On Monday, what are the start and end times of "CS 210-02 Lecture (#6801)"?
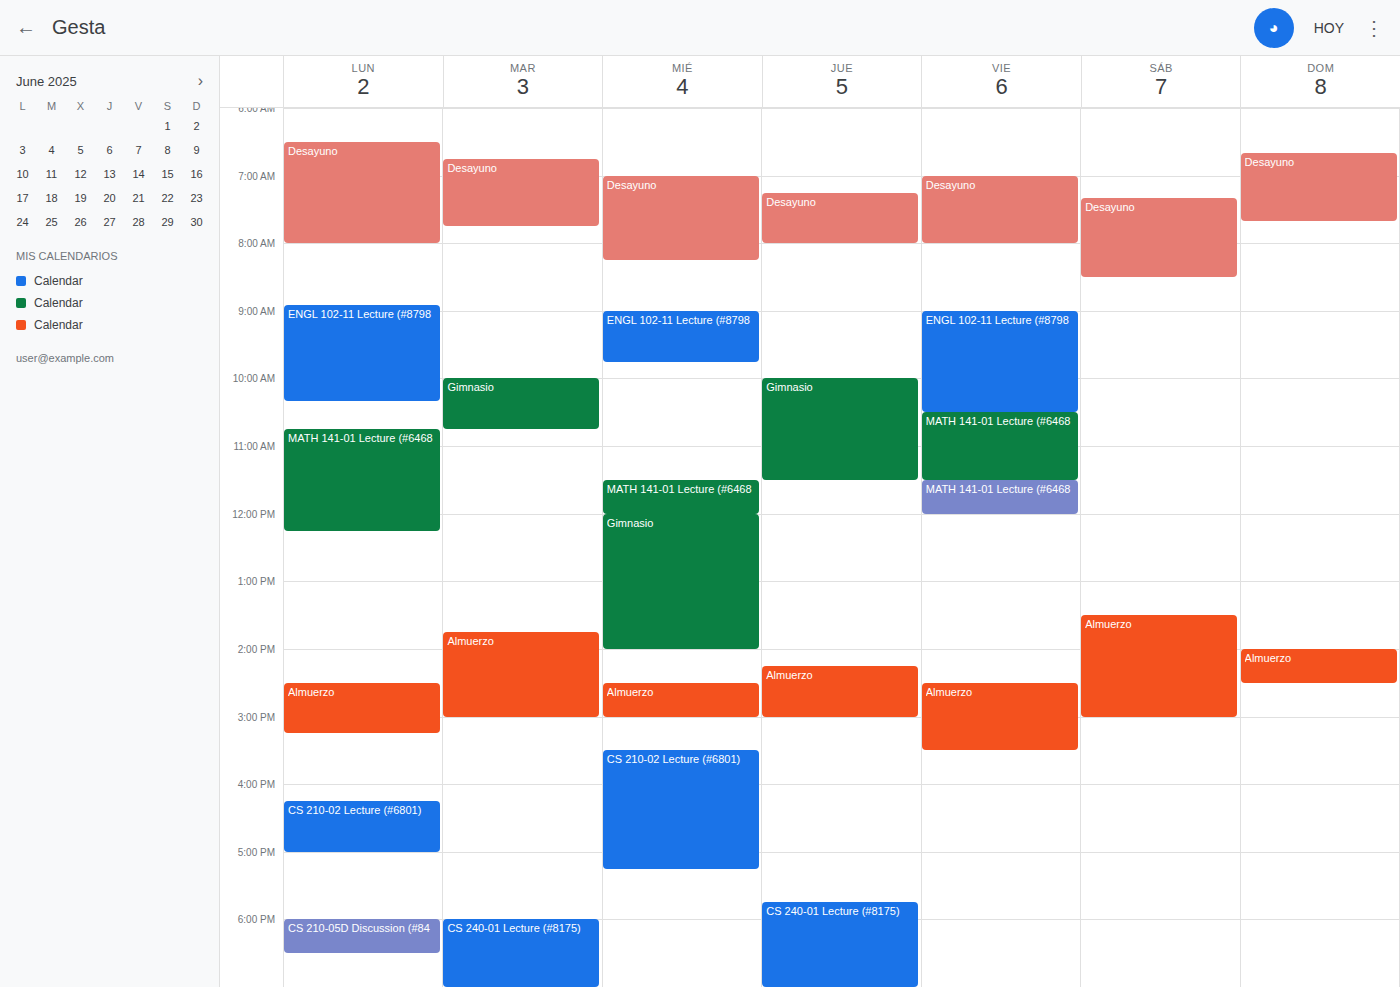
4:15 PM to 5:00 PM